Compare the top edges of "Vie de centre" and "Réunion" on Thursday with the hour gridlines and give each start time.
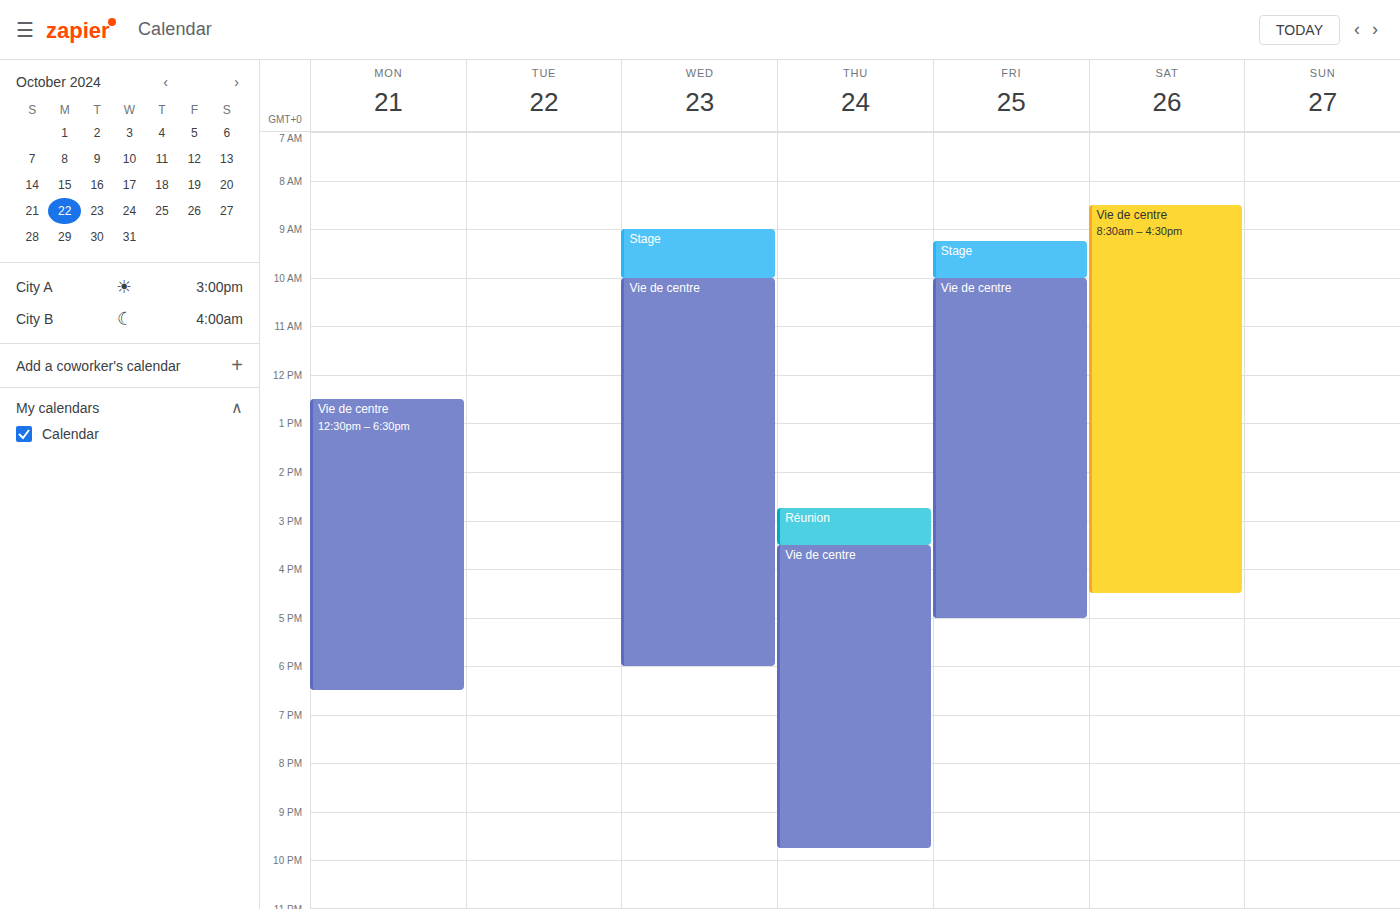
"Vie de centre": 3:30 PM, halfway between the 3 PM and 4 PM lines. "Réunion": 2:45 PM, neither: three quarters of the way from the 2 PM line to the 3 PM line.